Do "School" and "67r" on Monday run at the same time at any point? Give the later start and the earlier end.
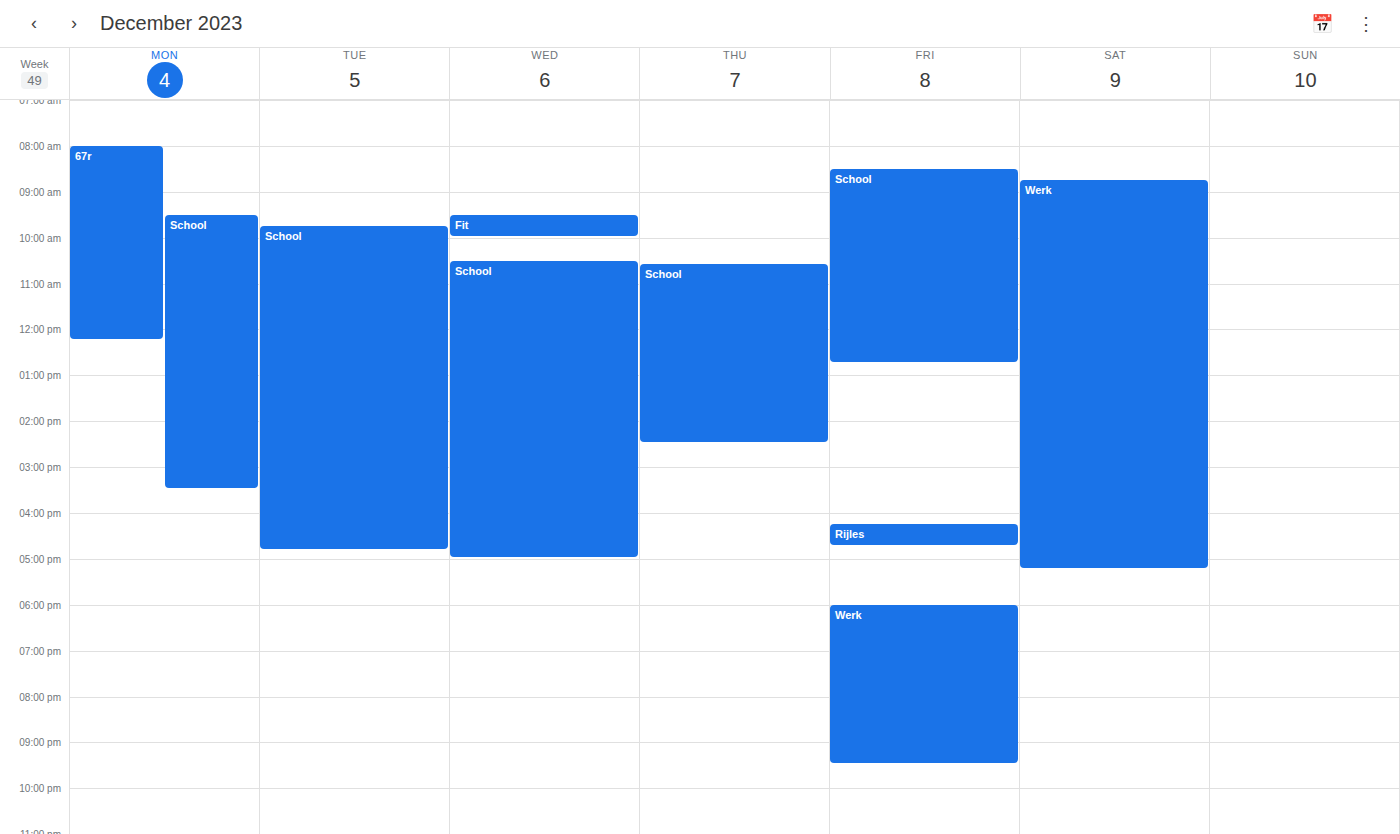
"School" starts at 9:30 AM, before "67r" ends at 12:15 PM -- they overlap.